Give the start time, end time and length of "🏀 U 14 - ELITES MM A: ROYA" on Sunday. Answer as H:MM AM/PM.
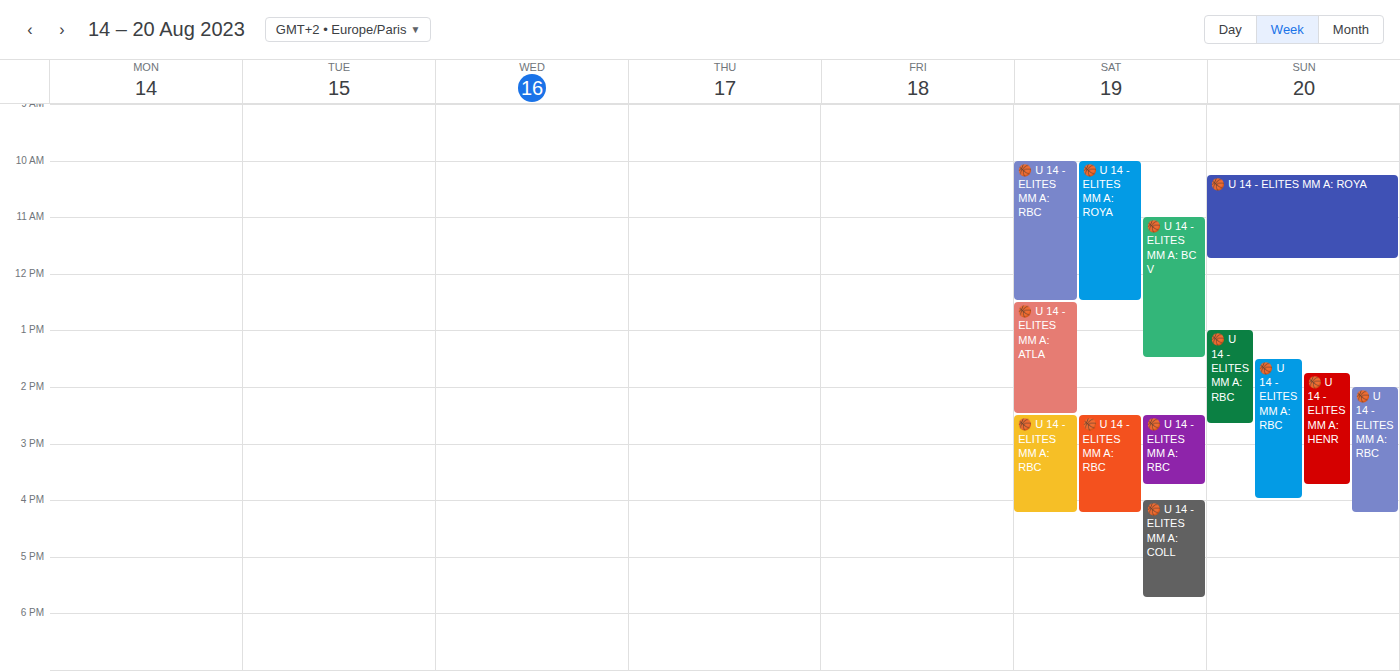
10:15 AM to 11:45 AM, 1 hour 30 minutes